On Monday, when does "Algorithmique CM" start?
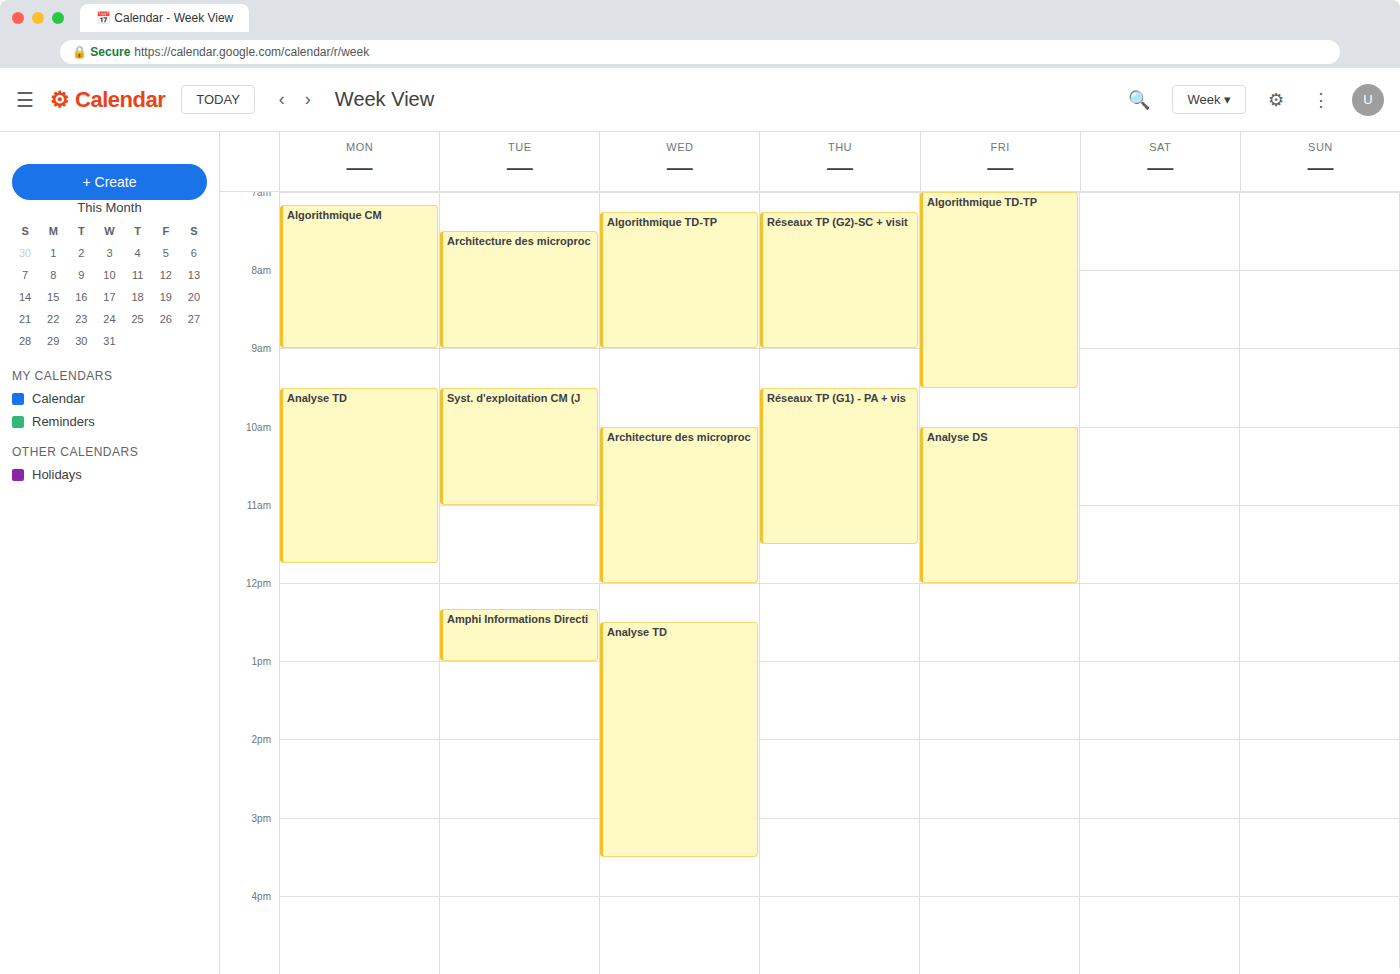
7:10 AM